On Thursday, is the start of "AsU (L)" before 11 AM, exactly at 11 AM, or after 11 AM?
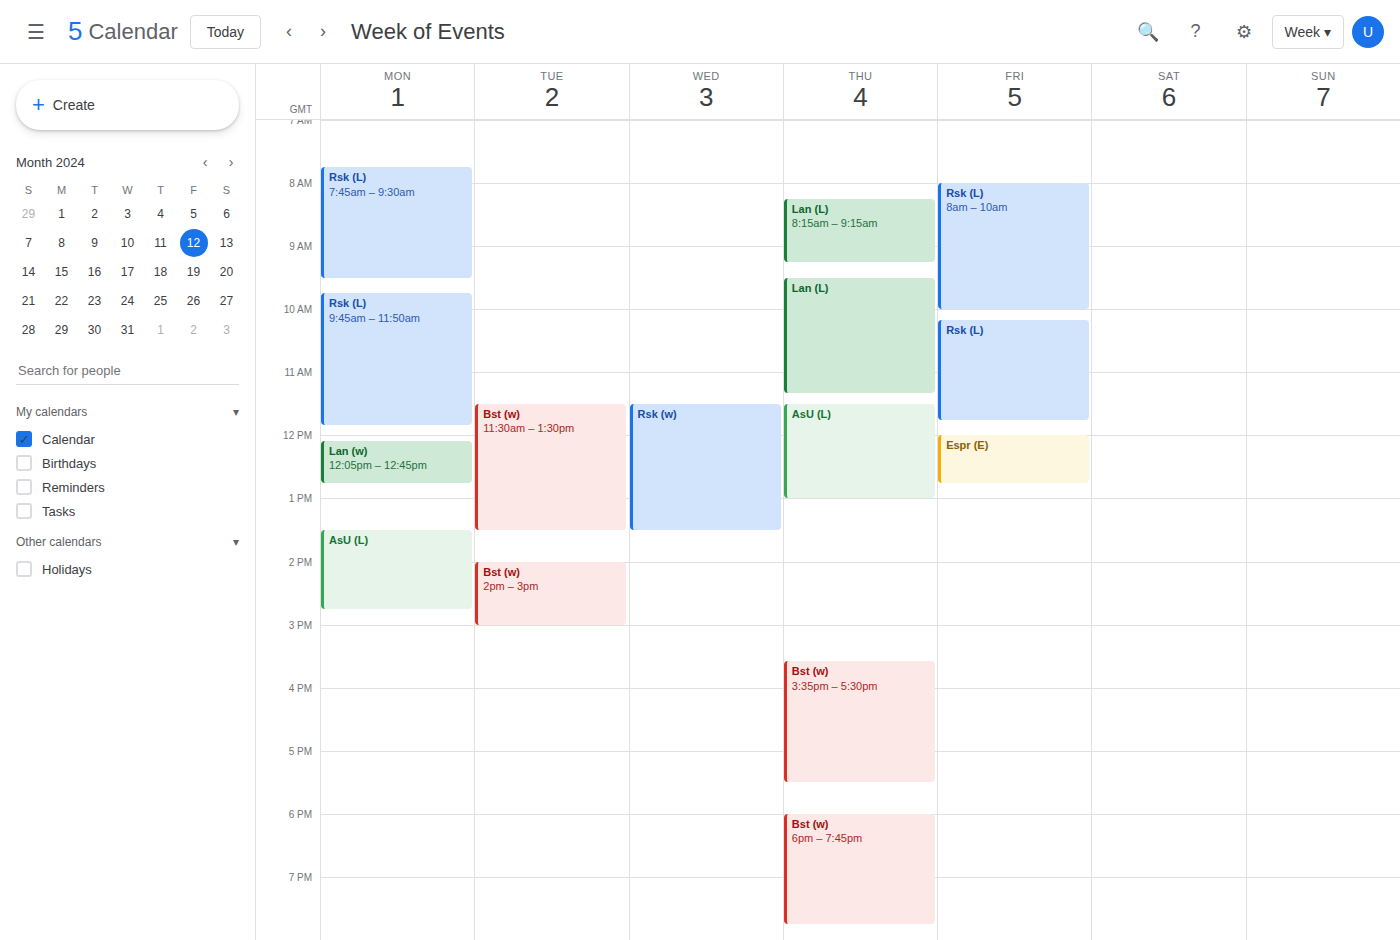
11:30 AM -- after 11 AM, 30 minutes below the 11 AM line.